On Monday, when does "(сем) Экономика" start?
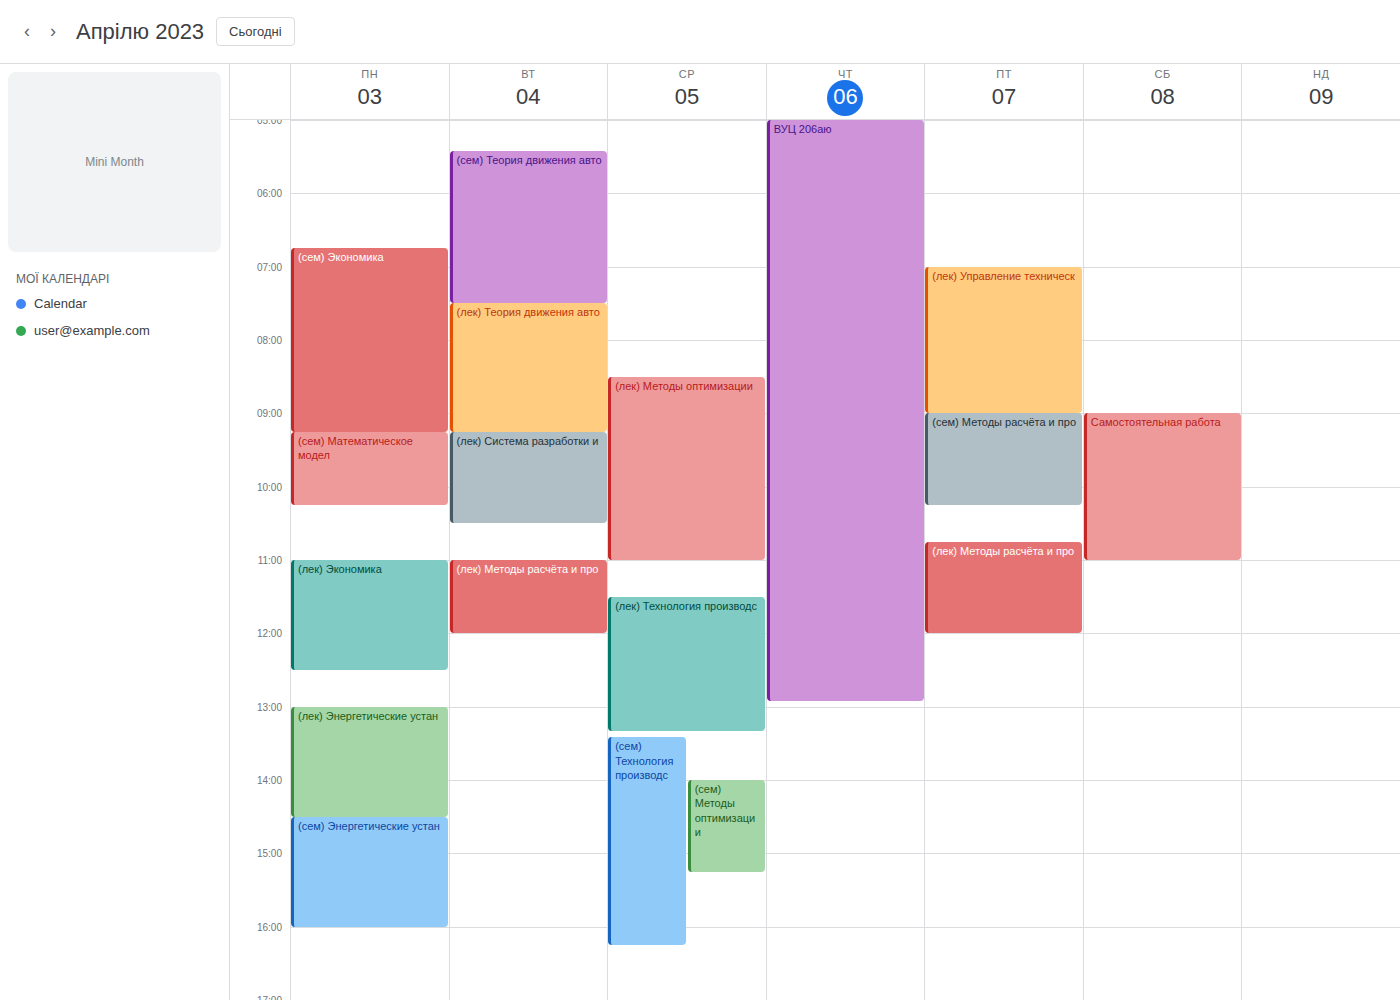
6:45 AM